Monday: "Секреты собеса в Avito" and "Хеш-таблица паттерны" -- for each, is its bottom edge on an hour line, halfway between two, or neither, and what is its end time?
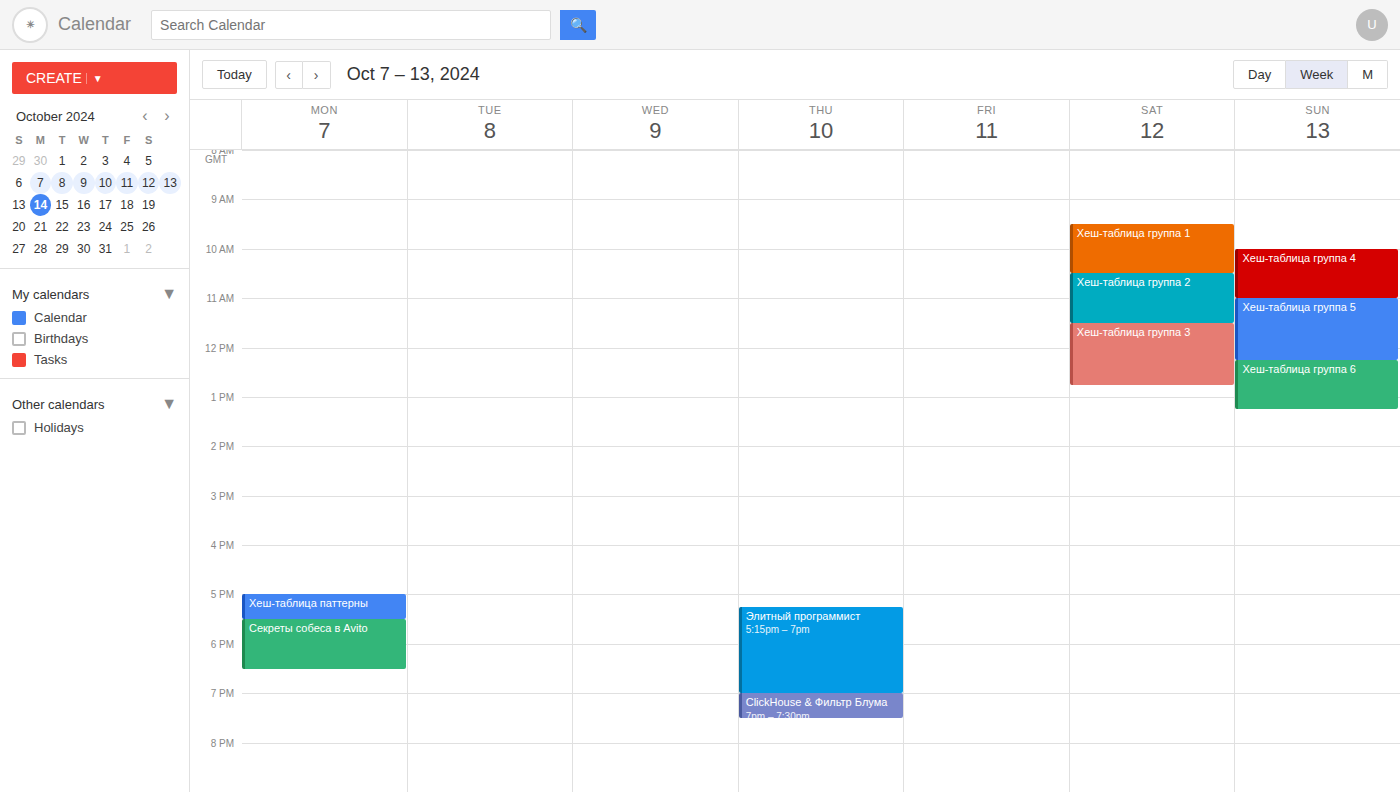
"Секреты собеса в Avito": 6:30 PM, halfway between the 6 PM and 7 PM lines. "Хеш-таблица паттерны": 5:30 PM, halfway between the 5 PM and 6 PM lines.